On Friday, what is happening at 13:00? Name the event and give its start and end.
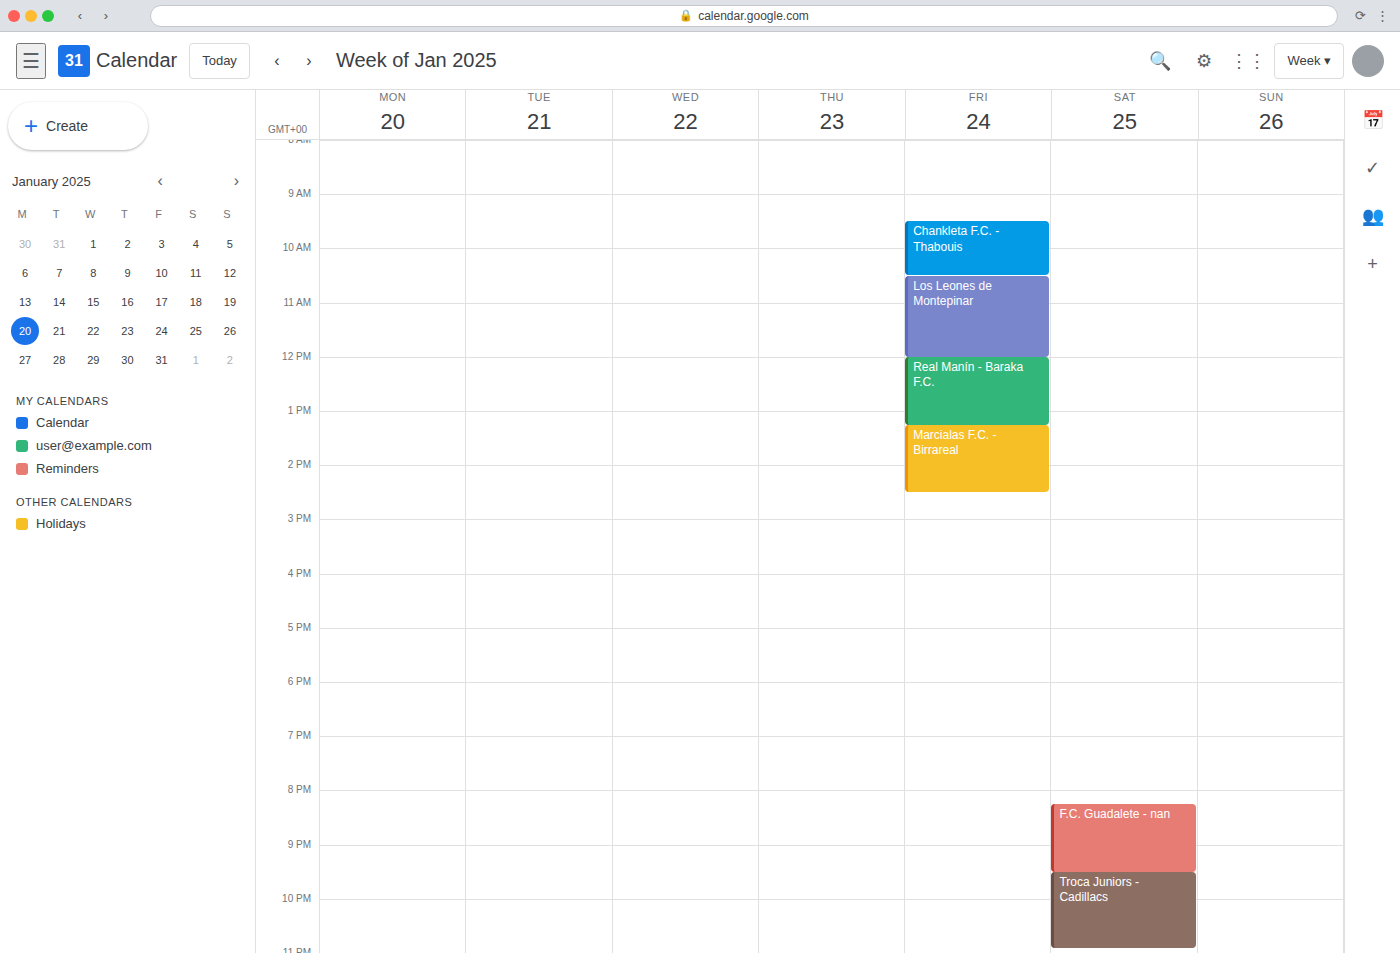
"Real Manín - Baraka F.C.", 12:00 to 13:15